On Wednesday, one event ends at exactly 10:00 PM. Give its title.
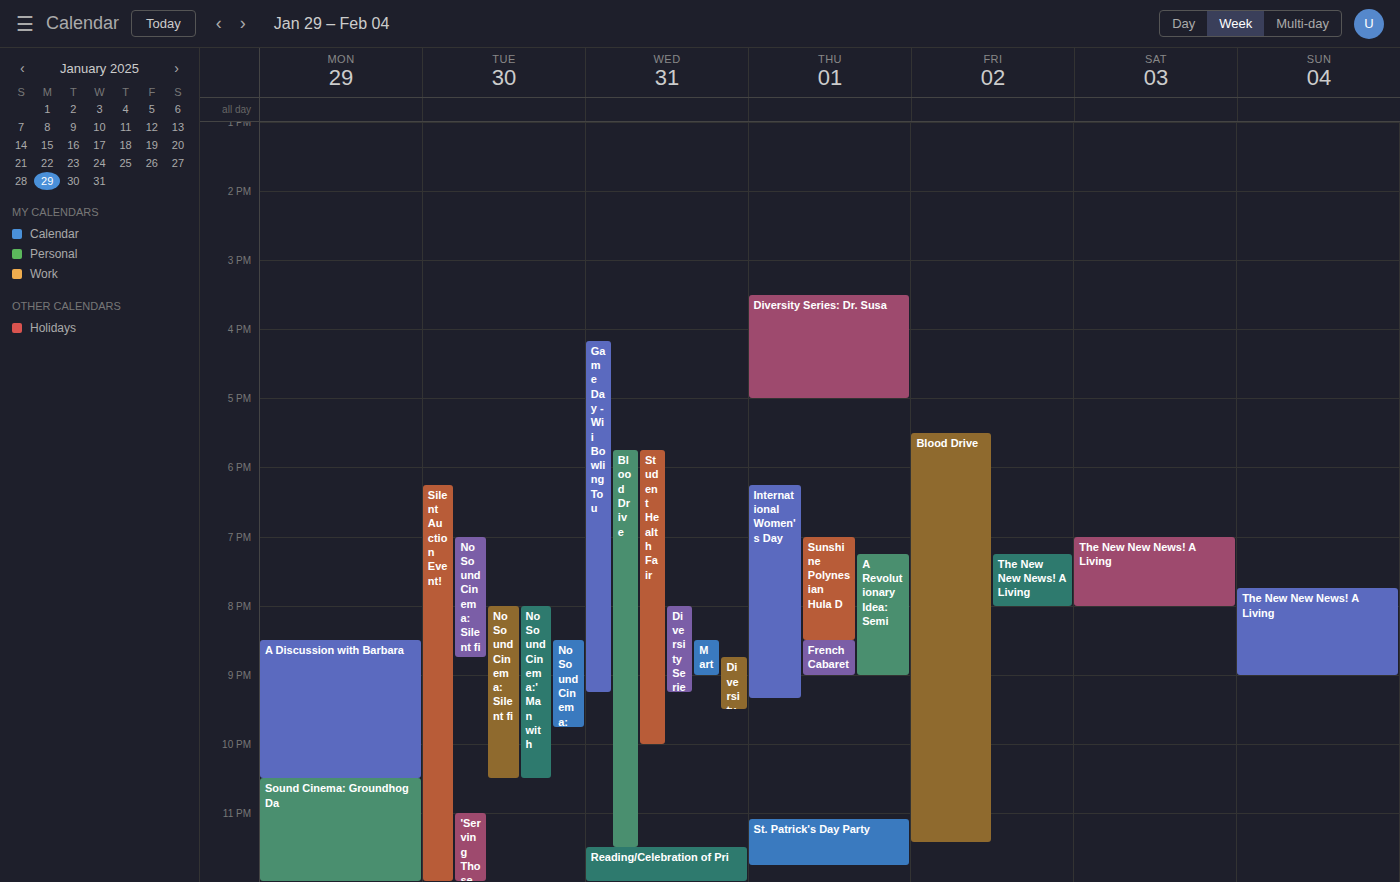
"Student Health Fair"